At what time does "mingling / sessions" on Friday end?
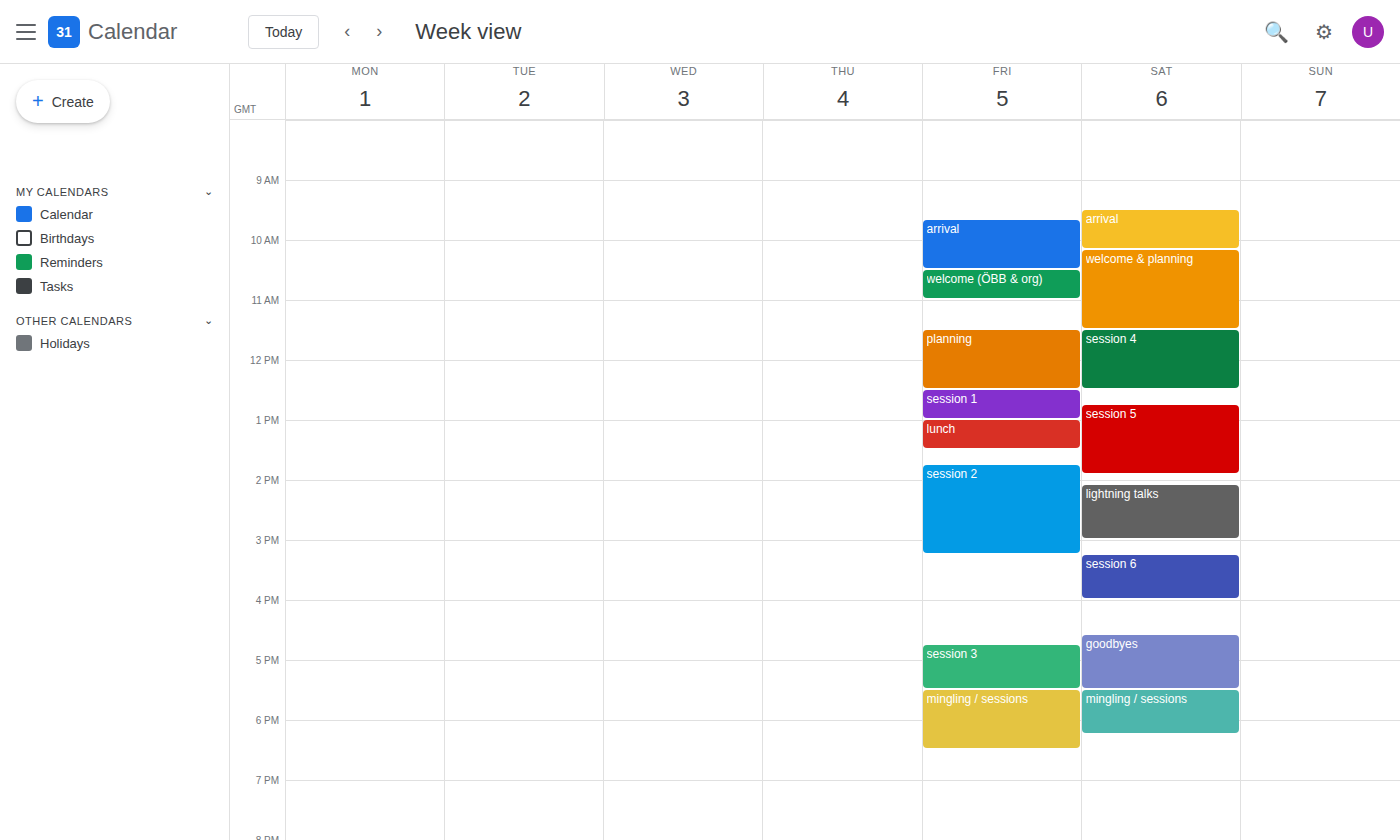
6:30 PM